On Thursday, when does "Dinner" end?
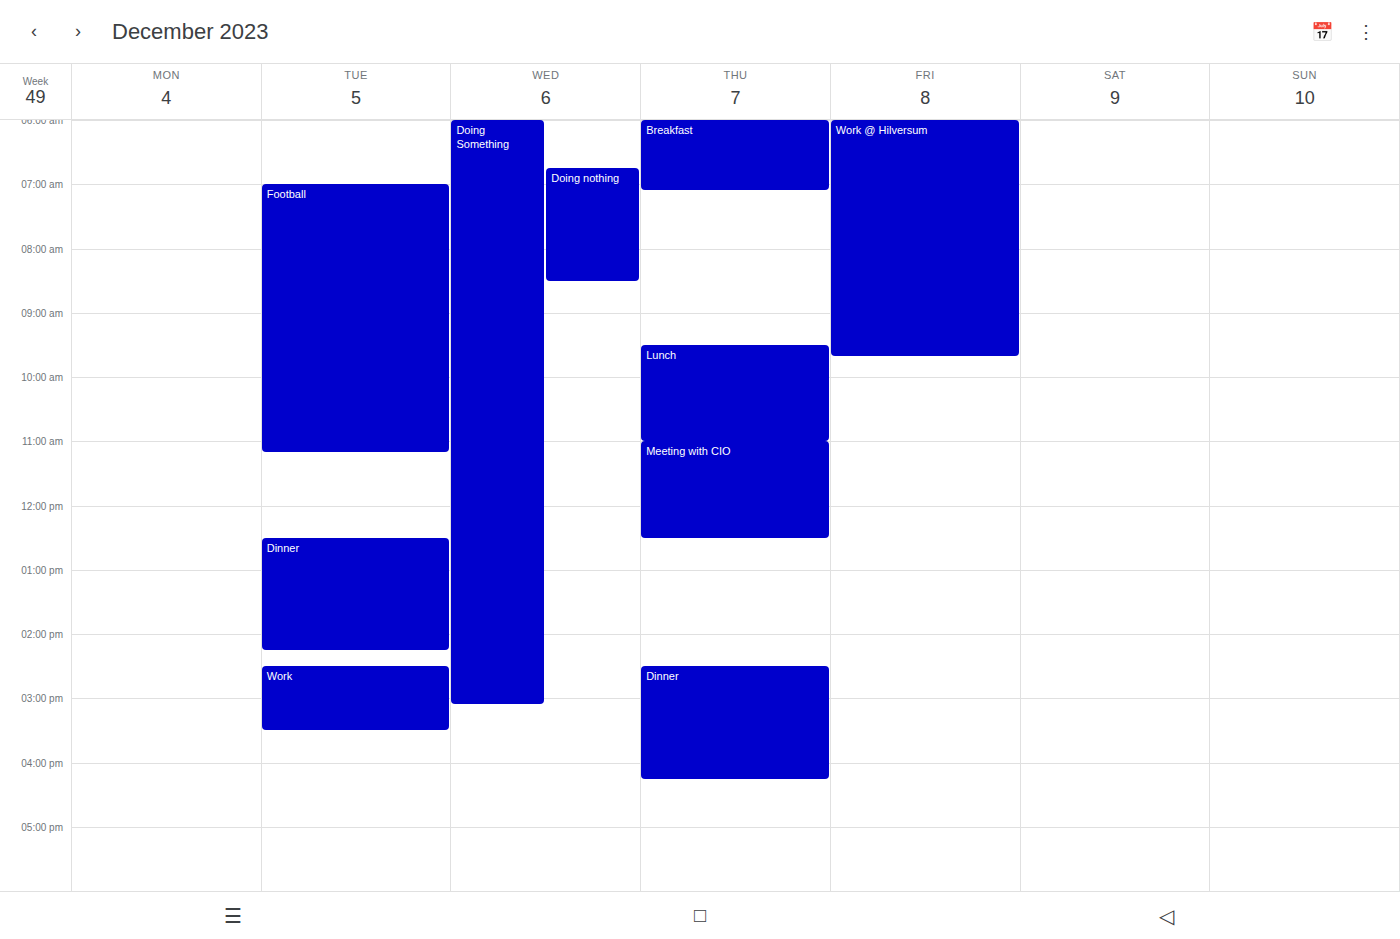
4:15 PM